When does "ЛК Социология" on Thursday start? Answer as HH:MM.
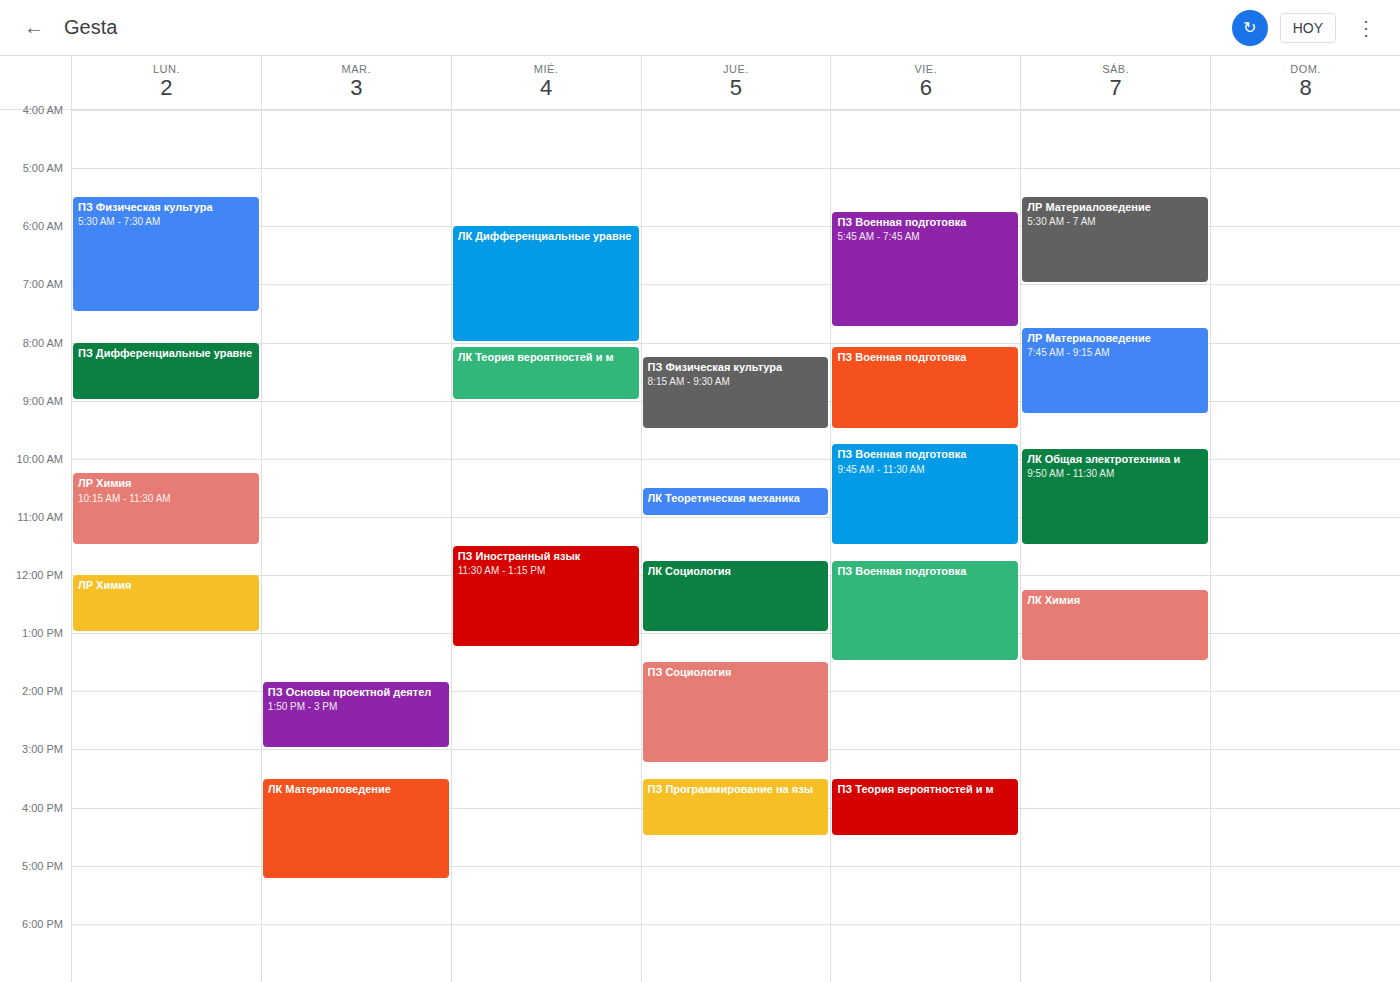
11:45